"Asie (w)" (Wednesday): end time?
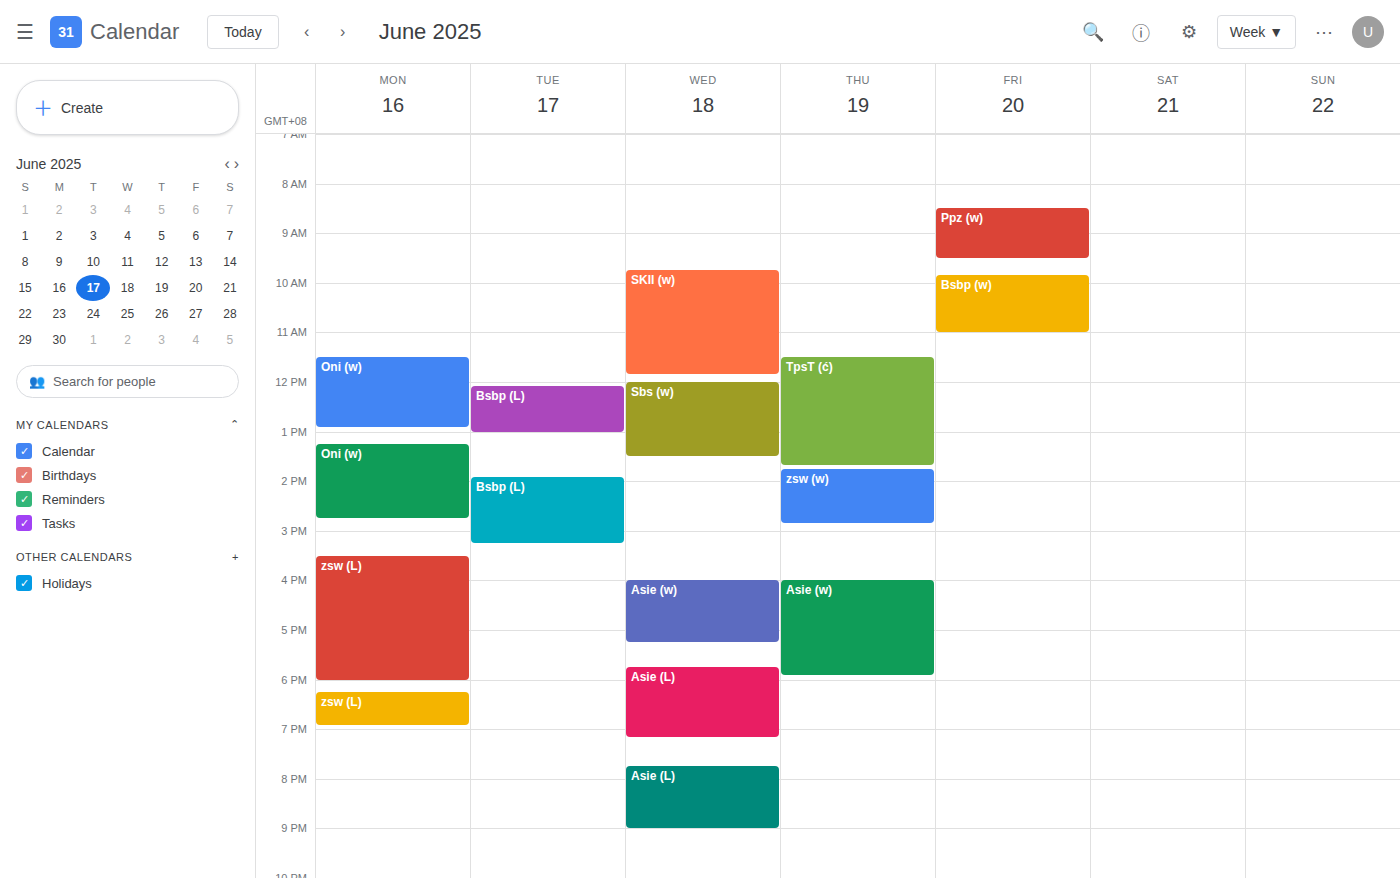
5:15 PM